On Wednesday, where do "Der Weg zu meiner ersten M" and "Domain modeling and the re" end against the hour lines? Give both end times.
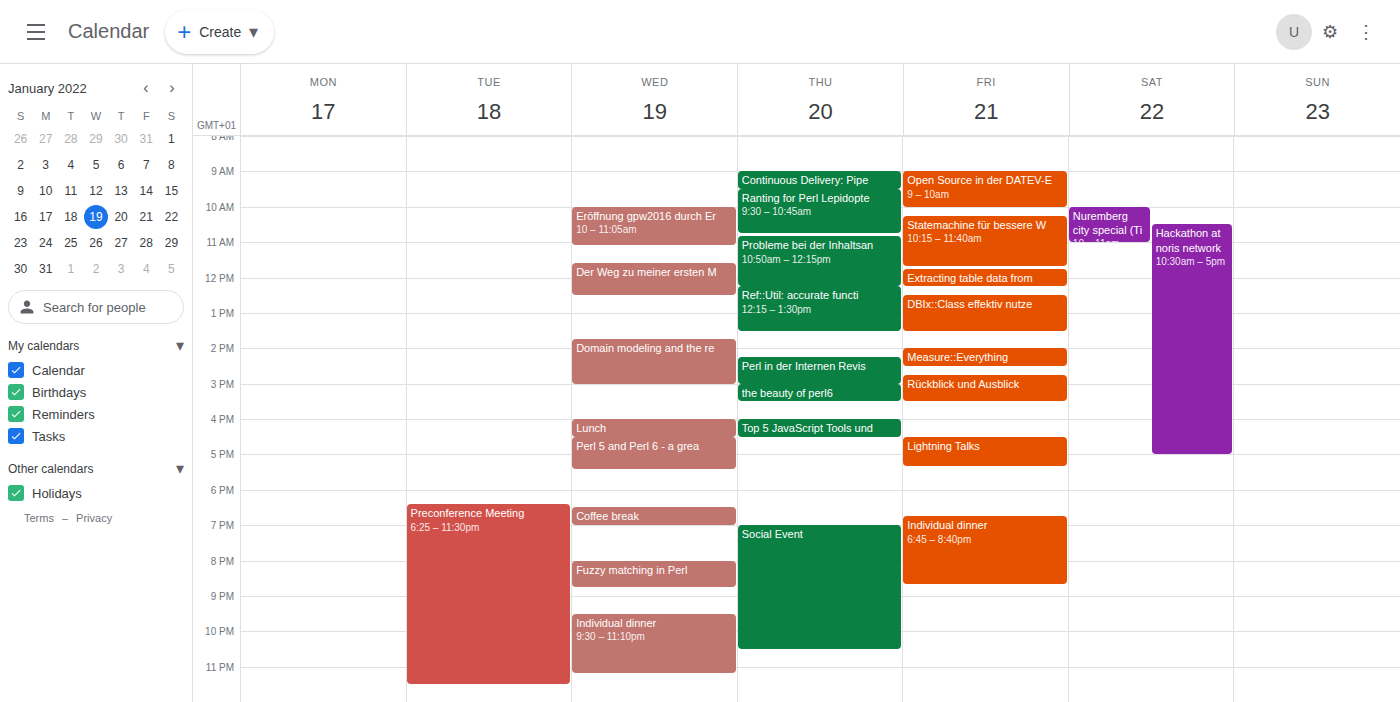
"Der Weg zu meiner ersten M": 12:30 PM, halfway between the 12 PM and 1 PM lines. "Domain modeling and the re": 3:00 PM, exactly on the 3 PM line.